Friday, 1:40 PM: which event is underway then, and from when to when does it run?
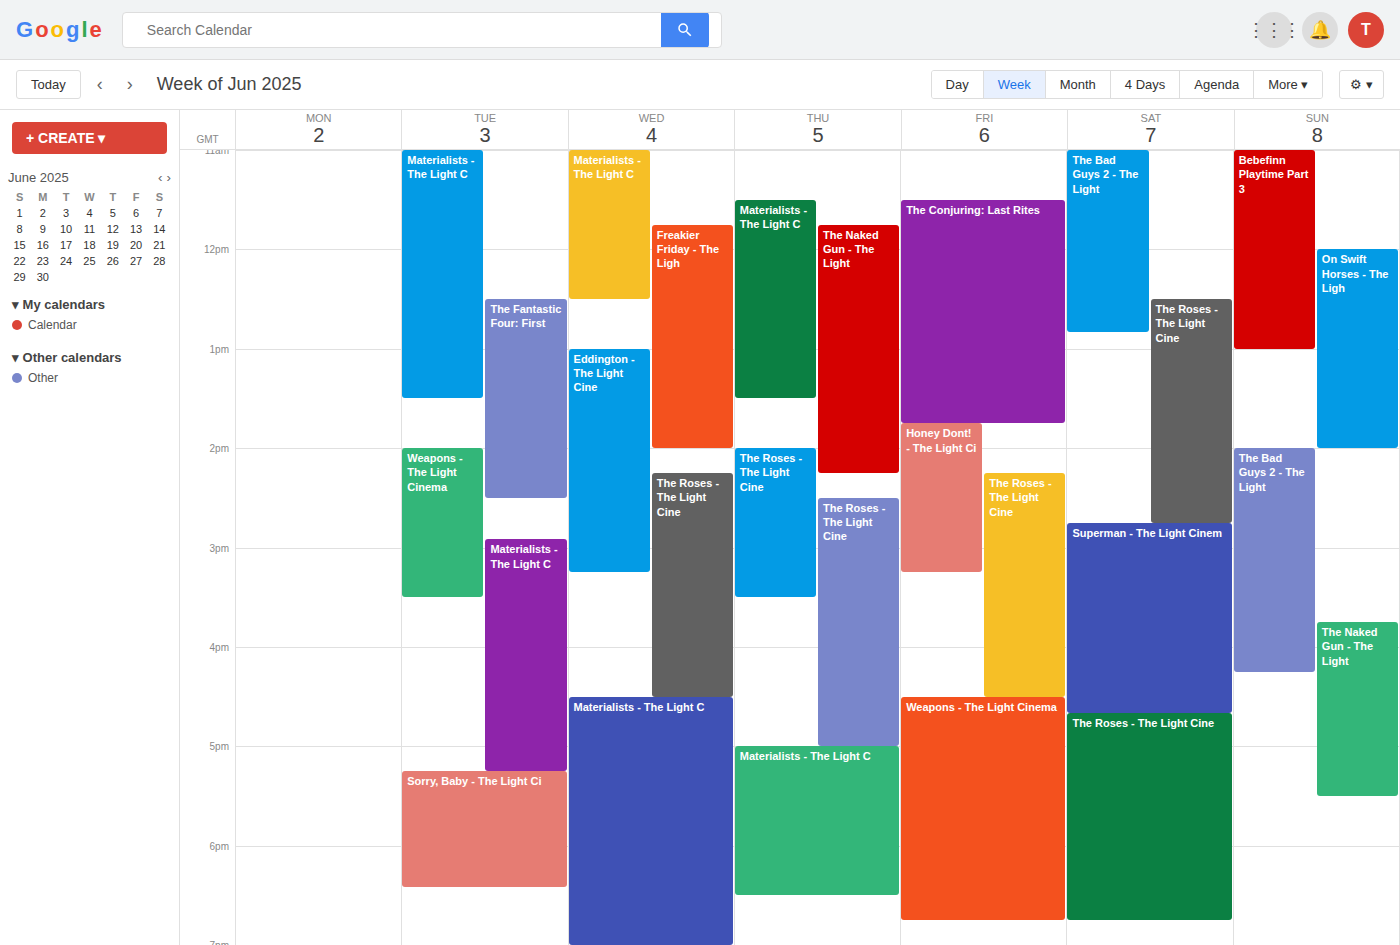
"The Conjuring: Last Rites", 11:30 AM to 1:45 PM